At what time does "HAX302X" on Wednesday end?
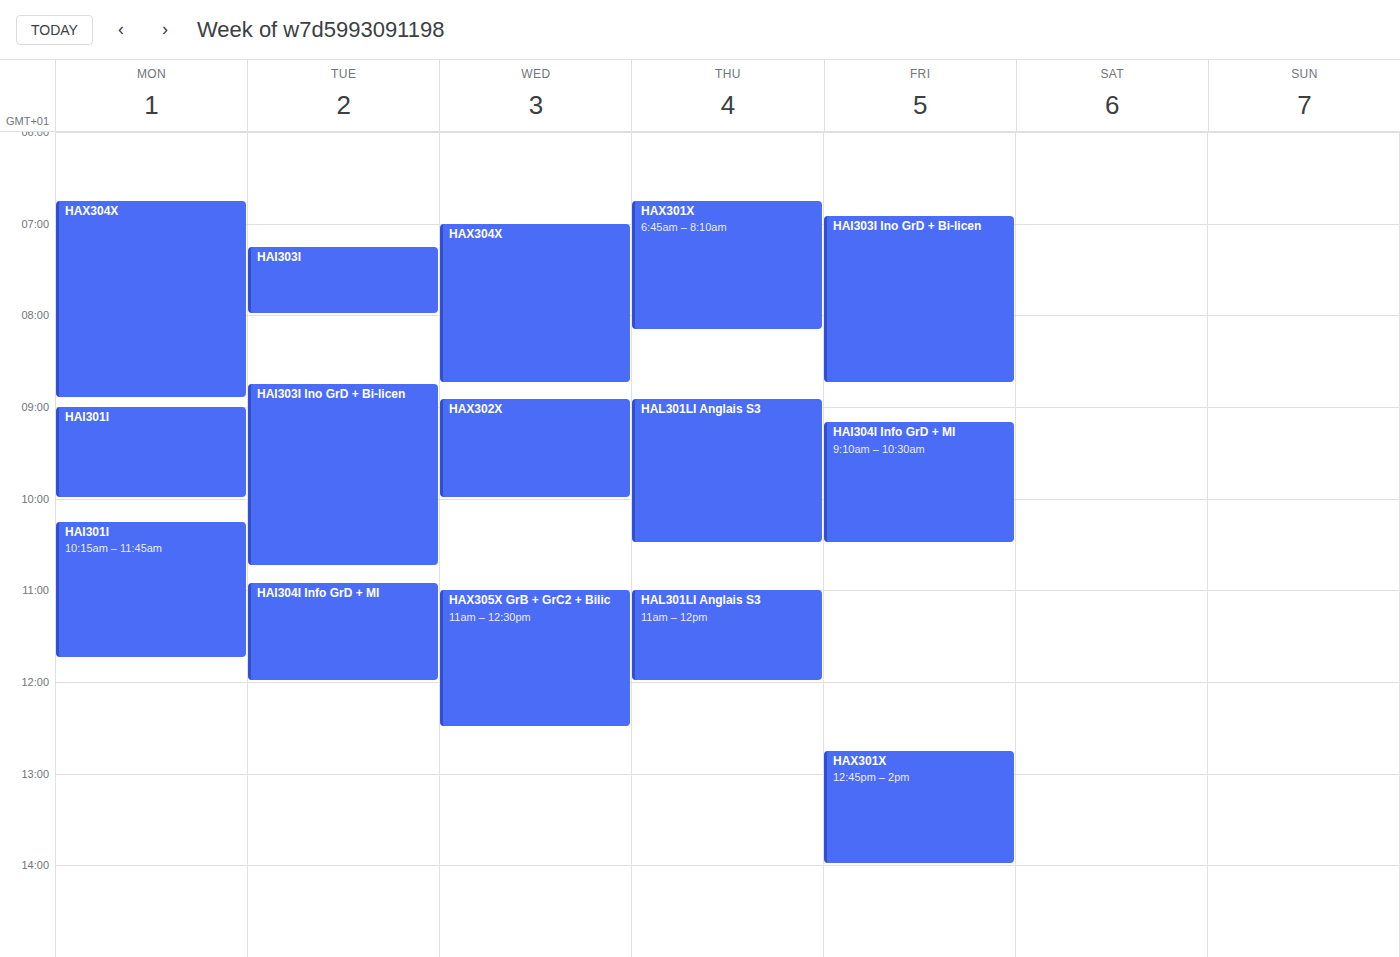
10:00 AM